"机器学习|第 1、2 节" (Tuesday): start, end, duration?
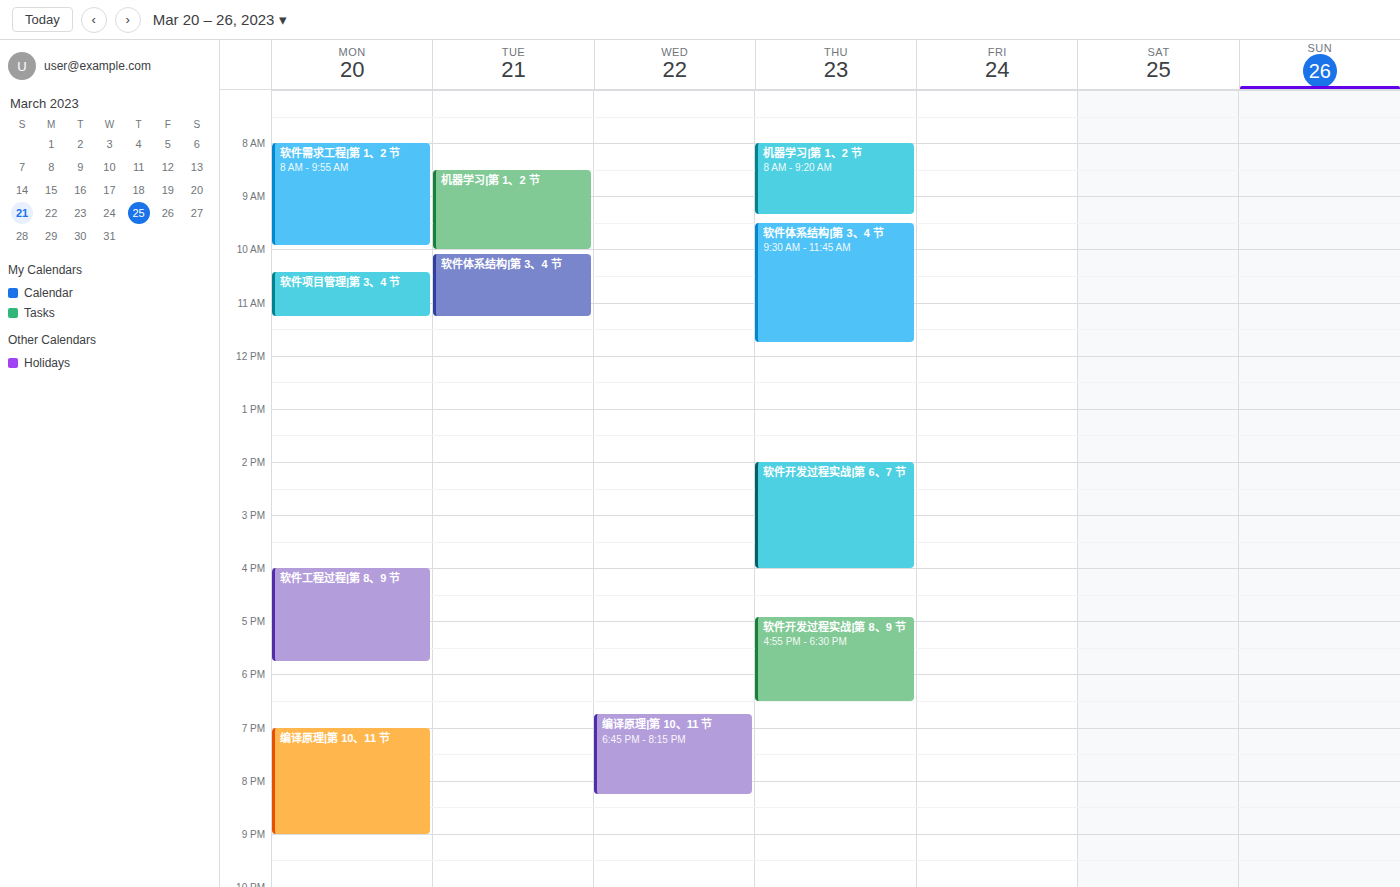
8:30 AM to 10:00 AM, 1 hour 30 minutes